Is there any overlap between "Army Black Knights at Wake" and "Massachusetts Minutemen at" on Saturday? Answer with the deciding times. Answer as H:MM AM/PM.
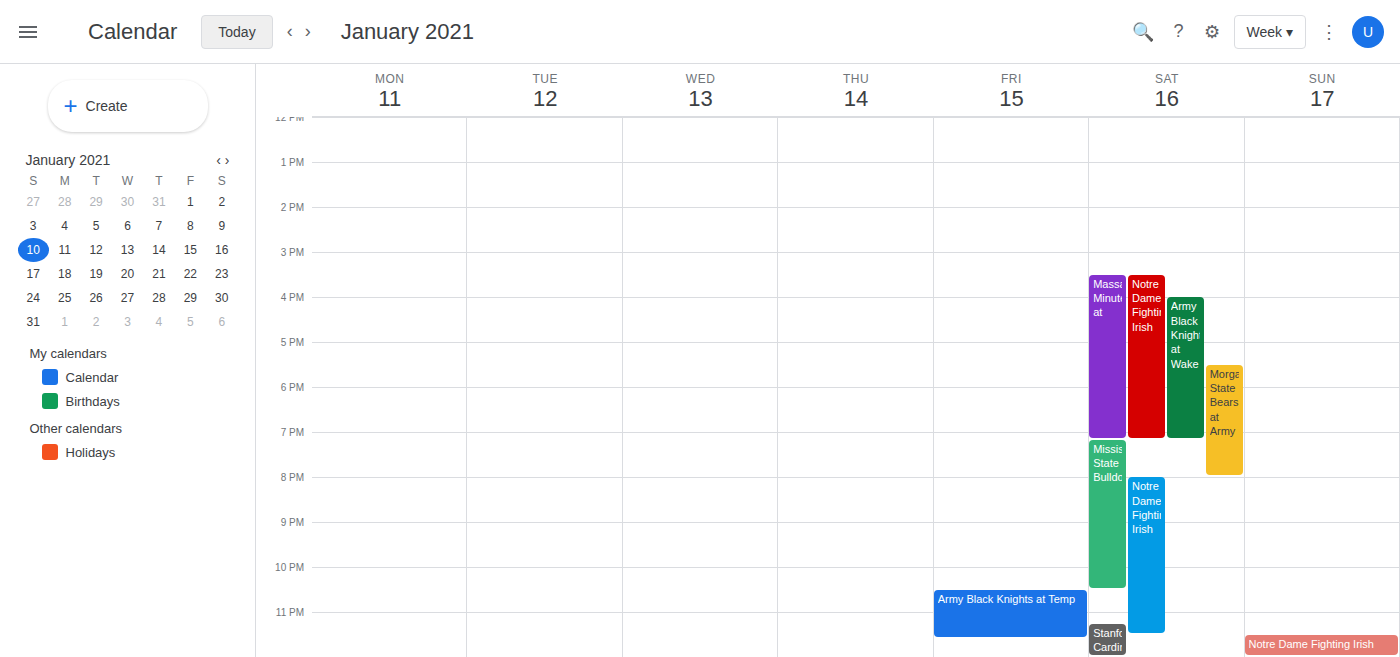
"Army Black Knights at Wake" runs 4:00 PM to 7:10 PM, inside "Massachusetts Minutemen at" -- they overlap.